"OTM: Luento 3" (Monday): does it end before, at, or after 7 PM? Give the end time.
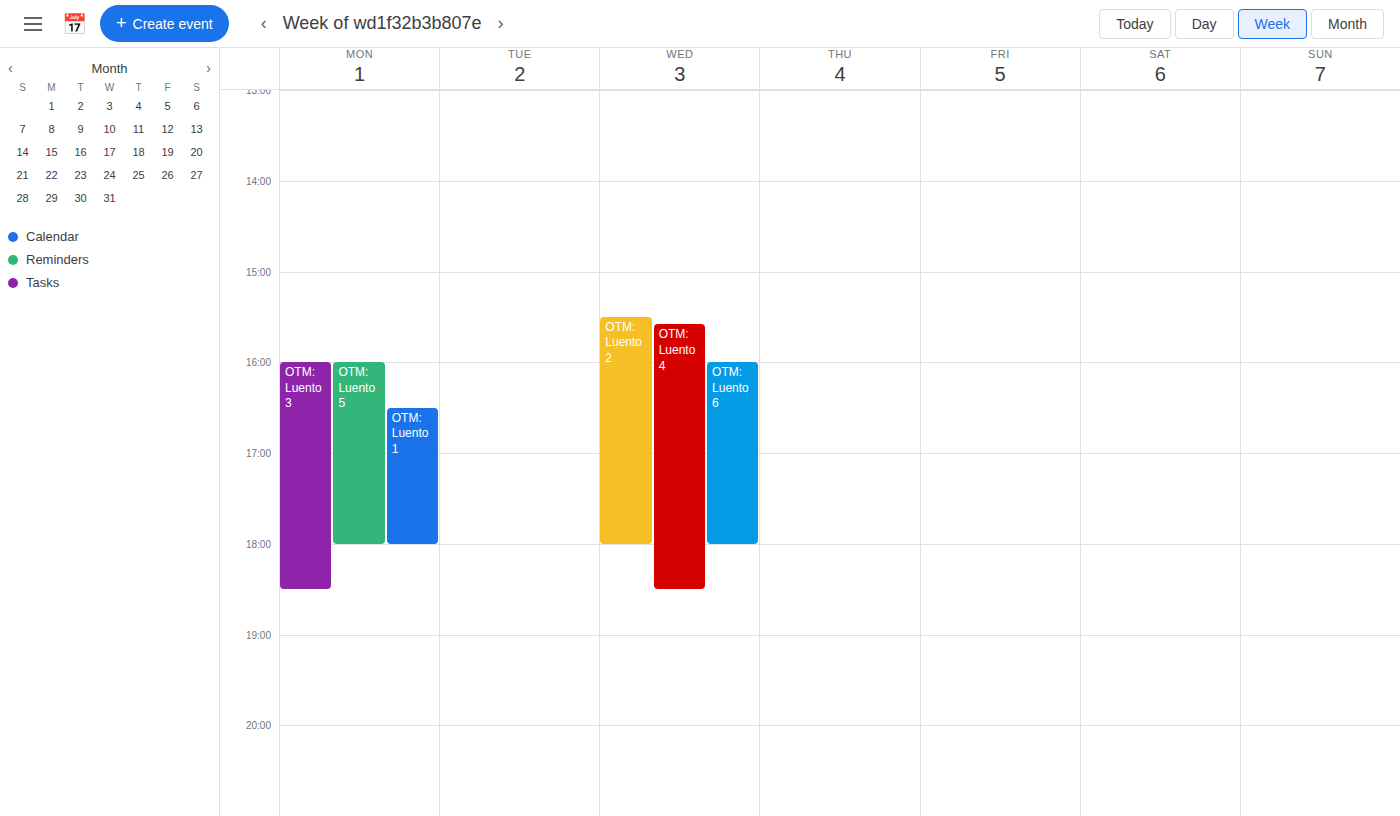
6:30 PM -- before 7 PM, 30 minutes above the 7 PM line.